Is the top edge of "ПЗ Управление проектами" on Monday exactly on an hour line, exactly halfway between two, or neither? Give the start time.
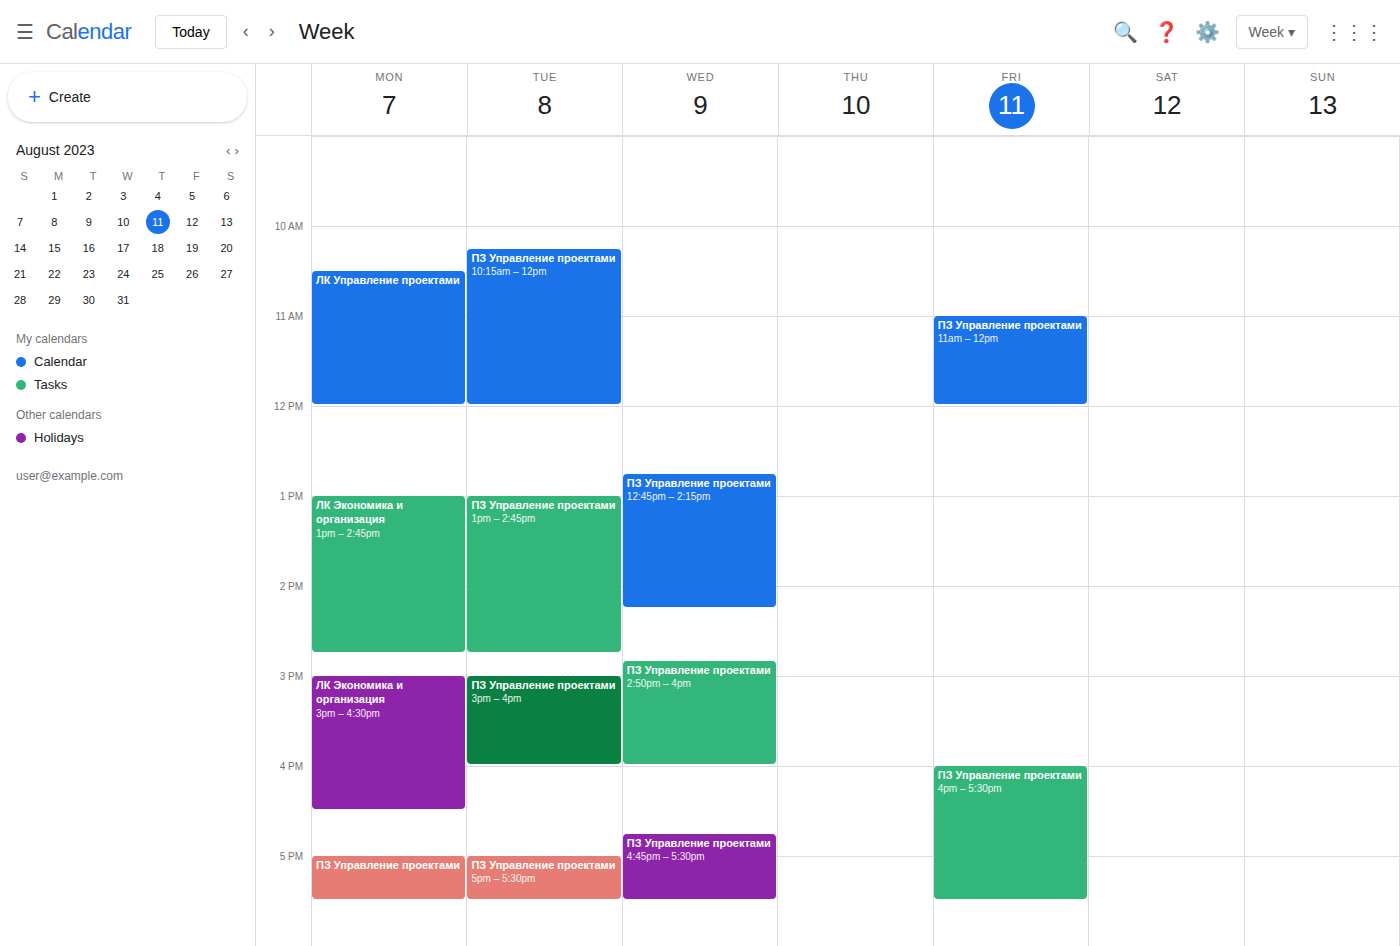
17:00 -- exactly on the 17:00 line.